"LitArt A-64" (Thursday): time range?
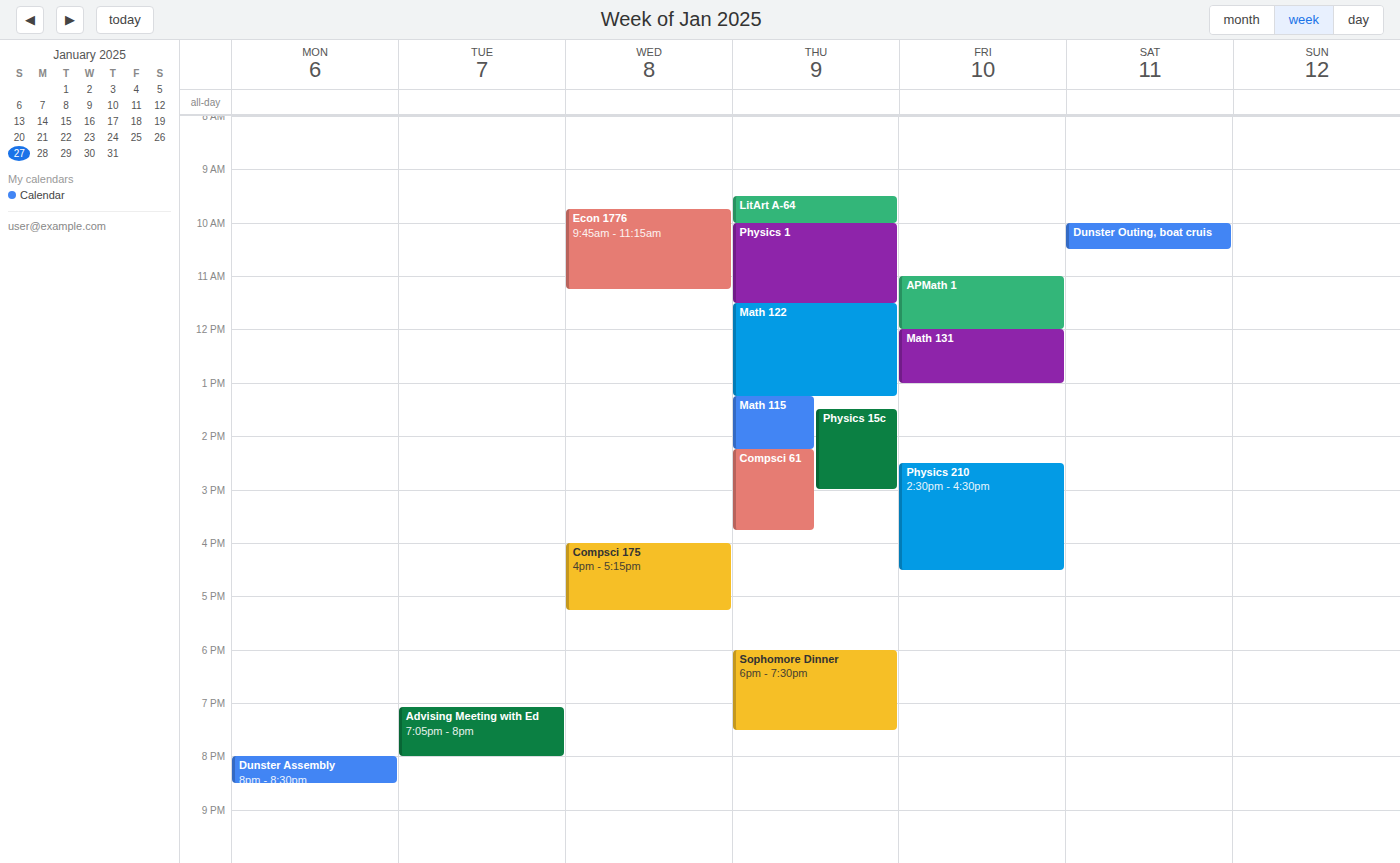
9:30 AM to 10:00 AM